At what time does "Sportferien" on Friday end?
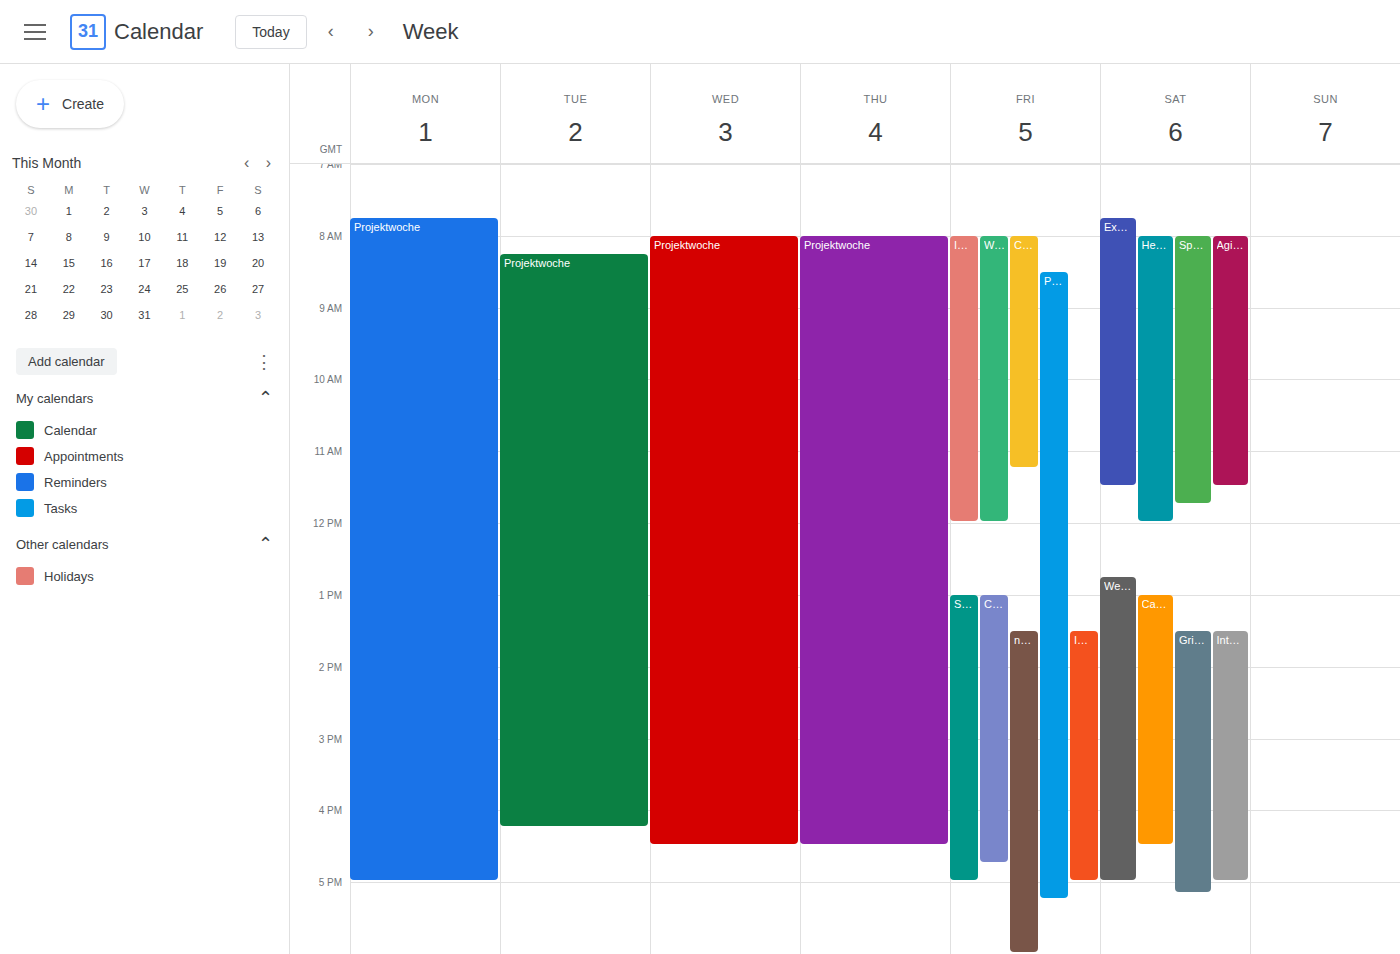
17:00